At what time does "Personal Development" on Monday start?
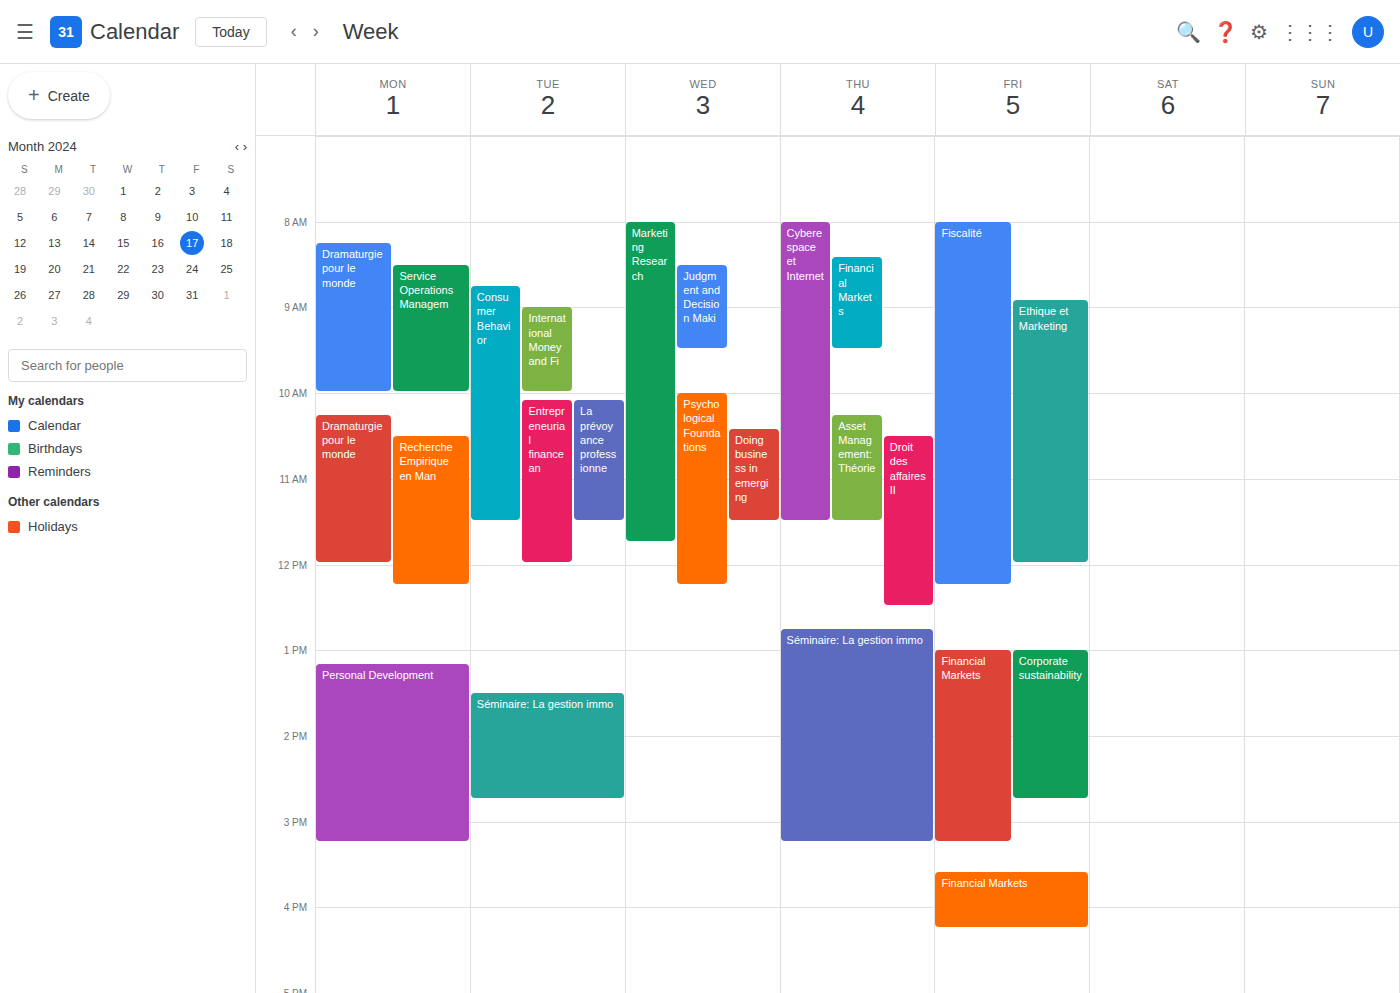
1:10 PM